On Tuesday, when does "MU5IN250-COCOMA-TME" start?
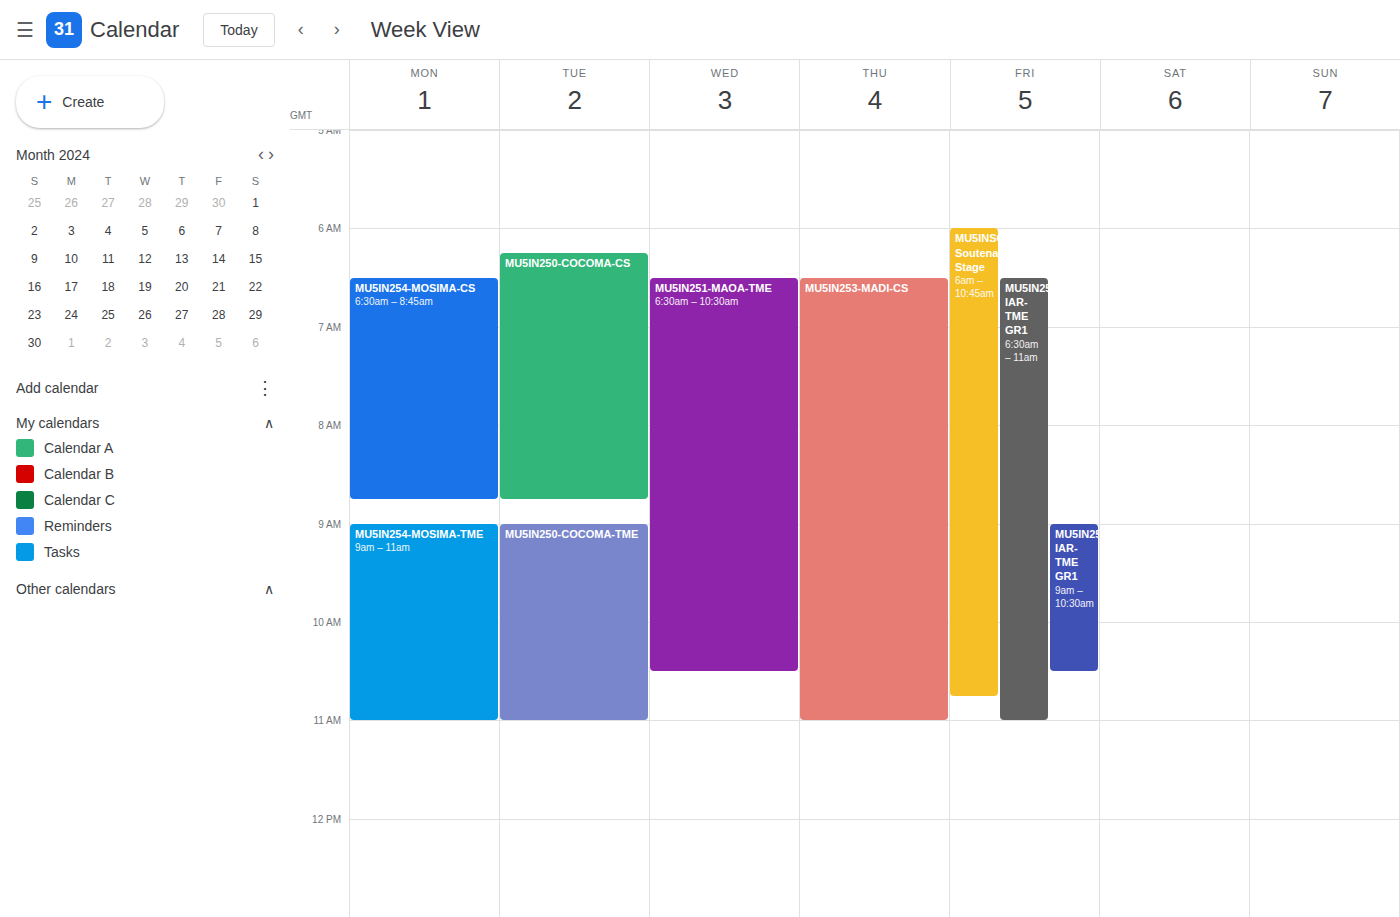
9:00 AM